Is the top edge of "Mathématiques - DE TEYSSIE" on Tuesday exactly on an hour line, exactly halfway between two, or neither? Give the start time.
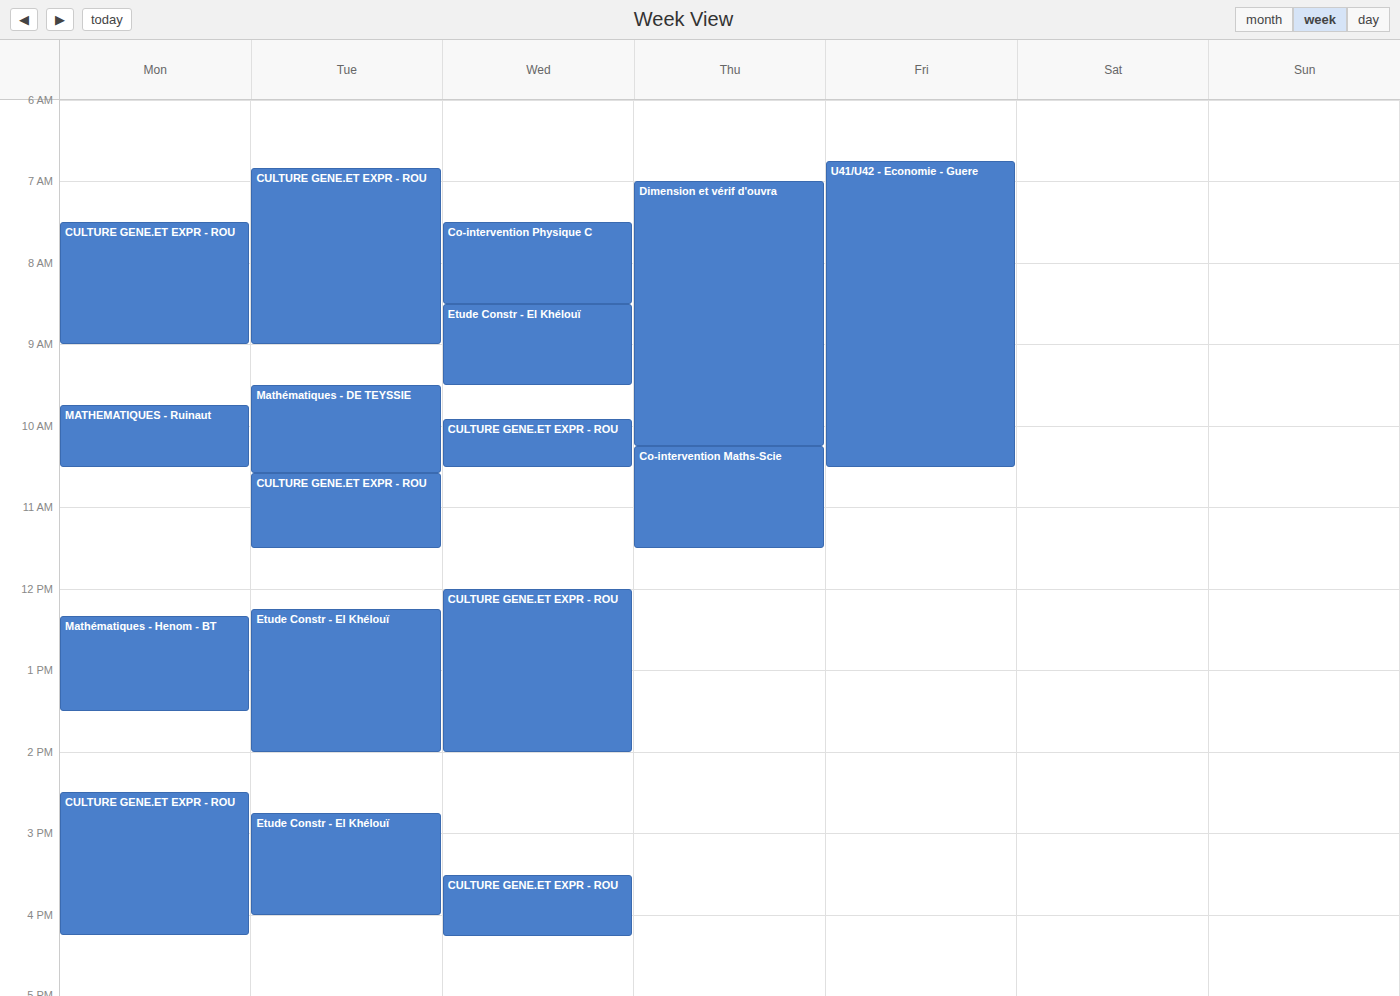
9:30 AM -- halfway between the 9 AM and 10 AM lines.